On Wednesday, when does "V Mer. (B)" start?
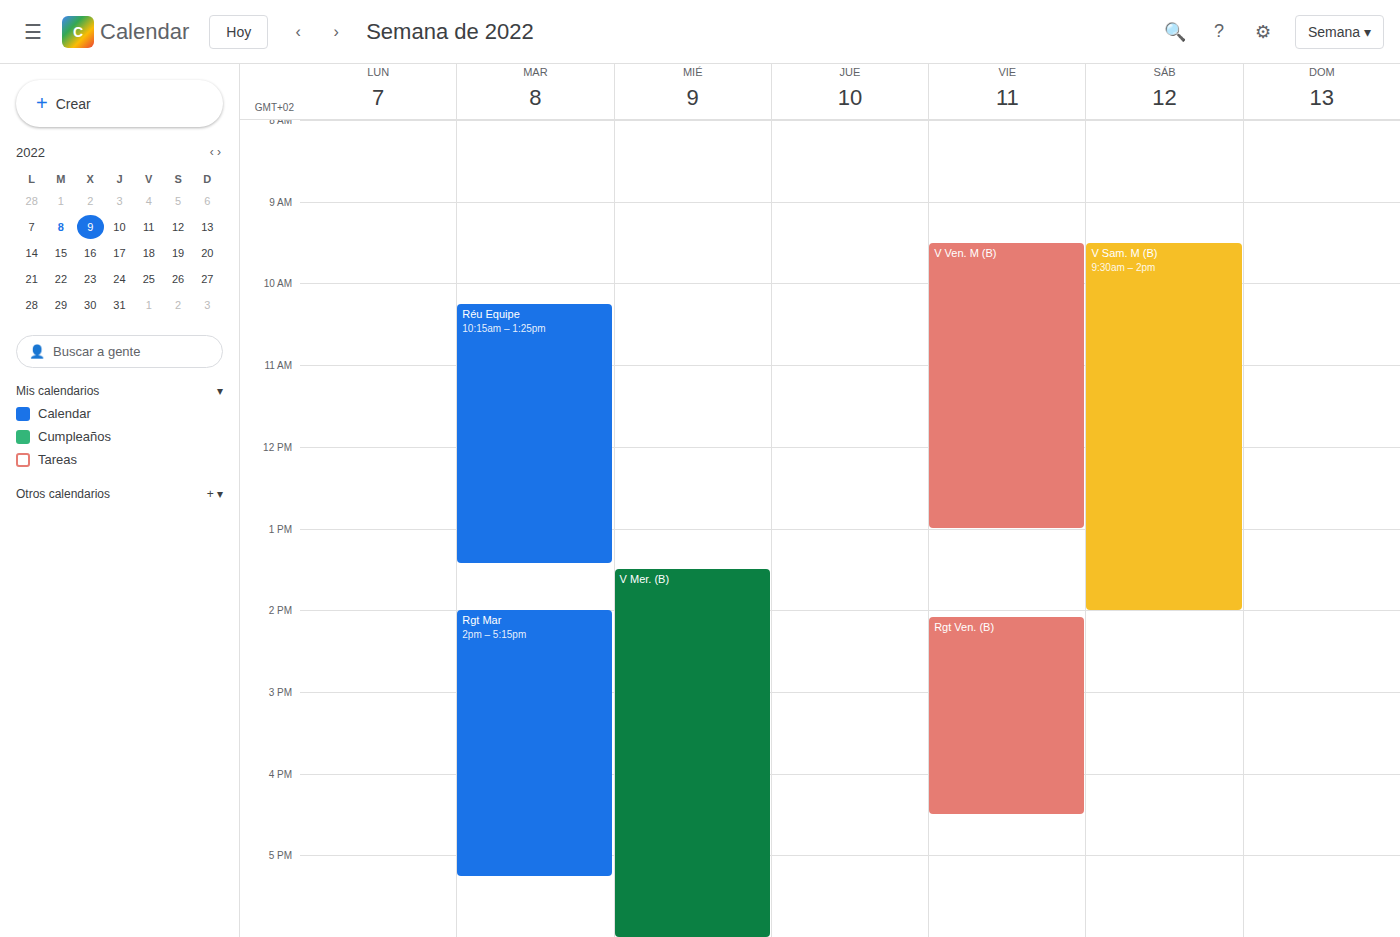
1:30 PM